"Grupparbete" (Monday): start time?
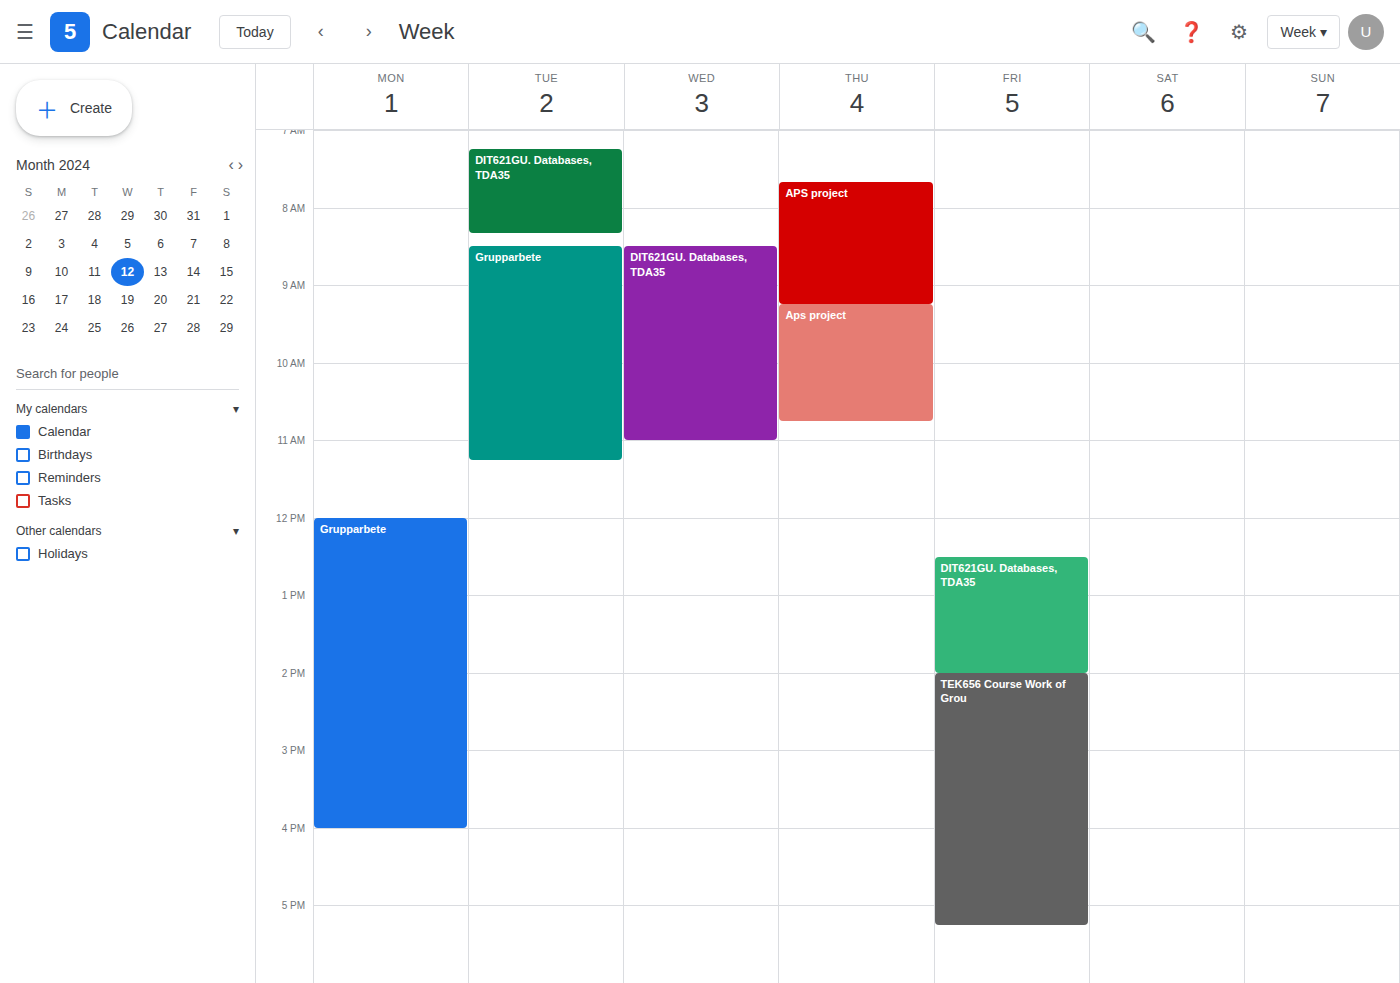
12:00 PM